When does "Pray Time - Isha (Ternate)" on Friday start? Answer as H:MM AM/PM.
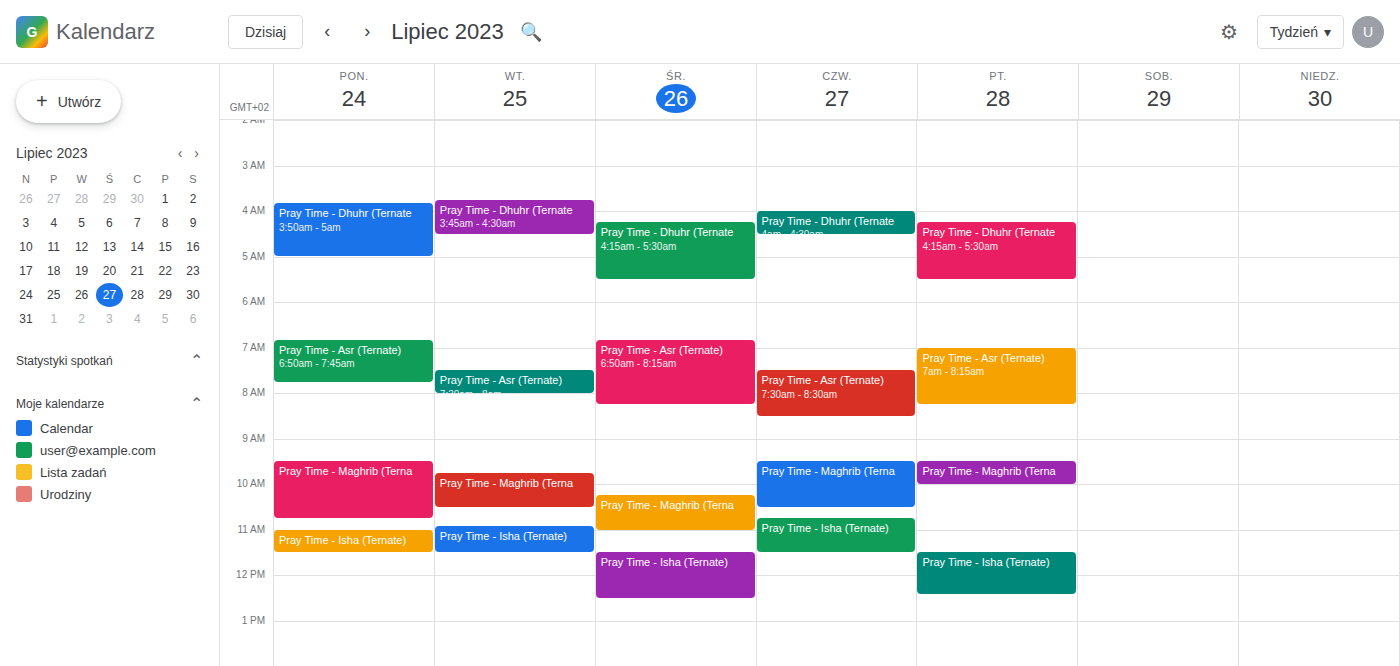
11:30 AM